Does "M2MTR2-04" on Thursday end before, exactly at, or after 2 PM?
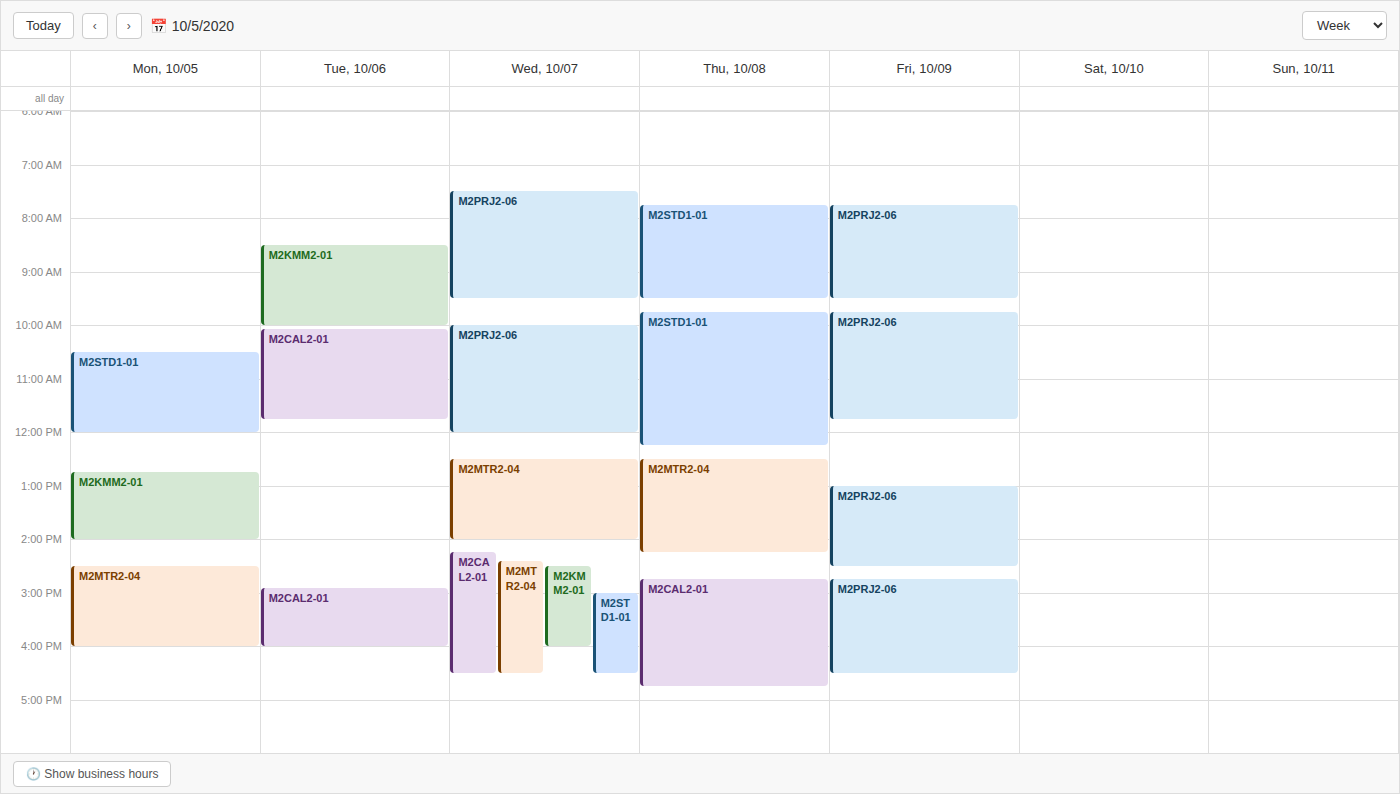
2:15 PM -- after 2 PM, 15 minutes below the 2 PM line.